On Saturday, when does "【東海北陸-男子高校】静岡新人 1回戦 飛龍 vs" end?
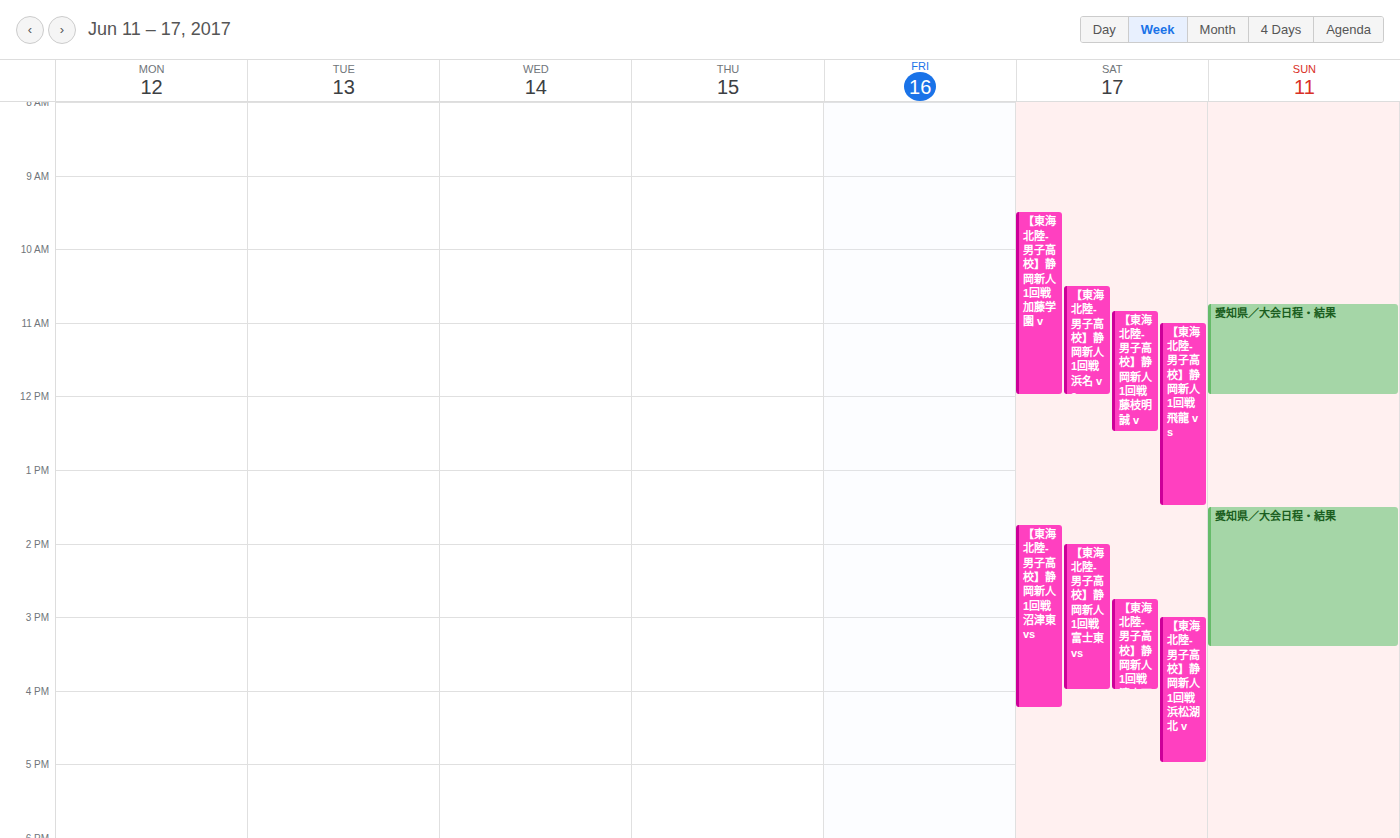
1:30 PM